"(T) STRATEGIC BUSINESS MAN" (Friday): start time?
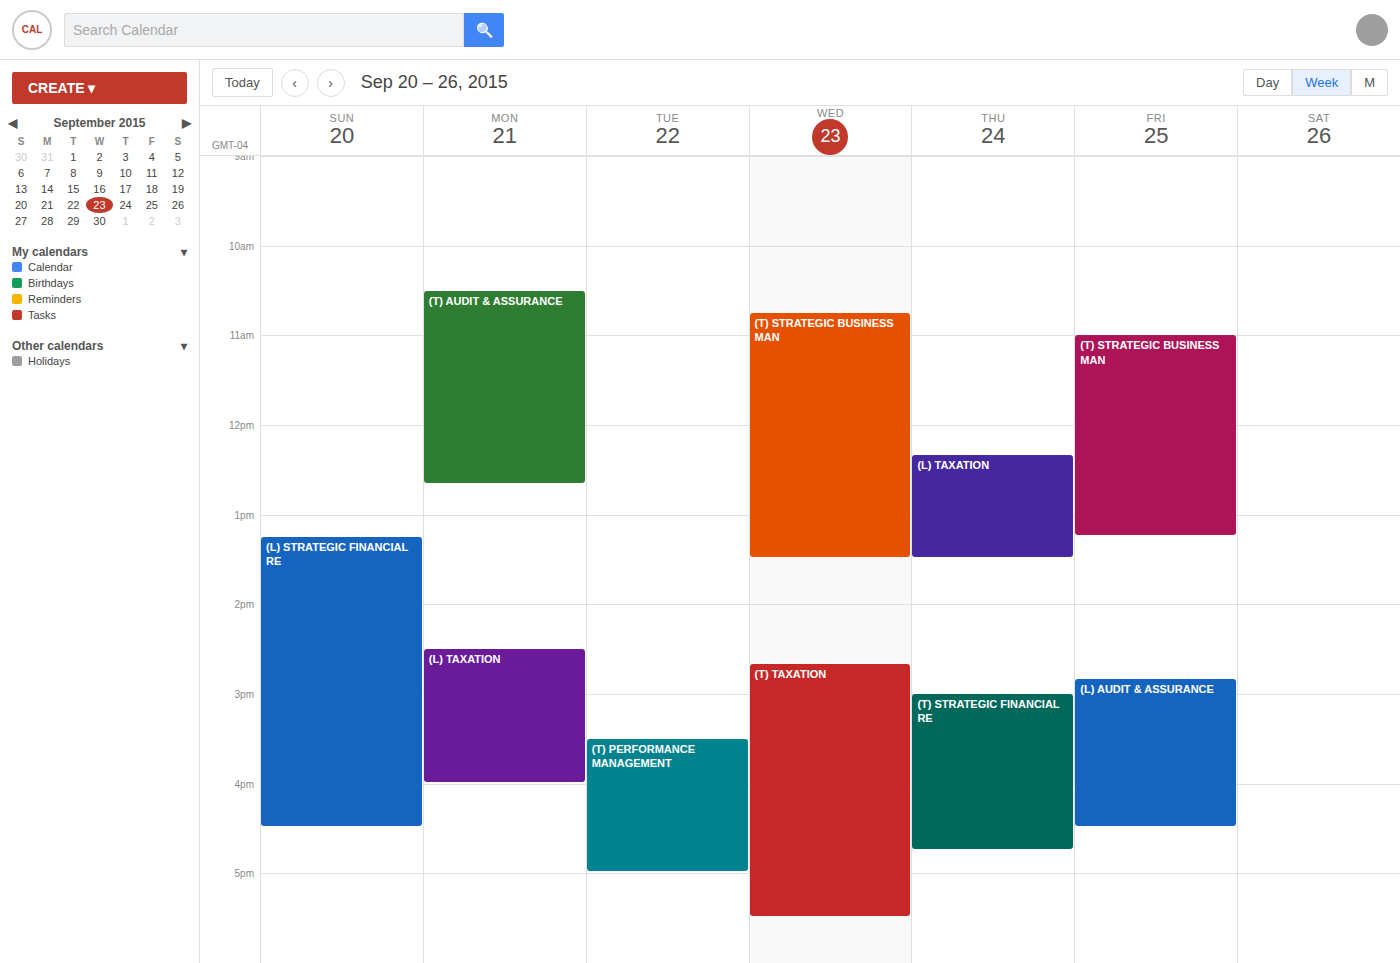
11:00 AM